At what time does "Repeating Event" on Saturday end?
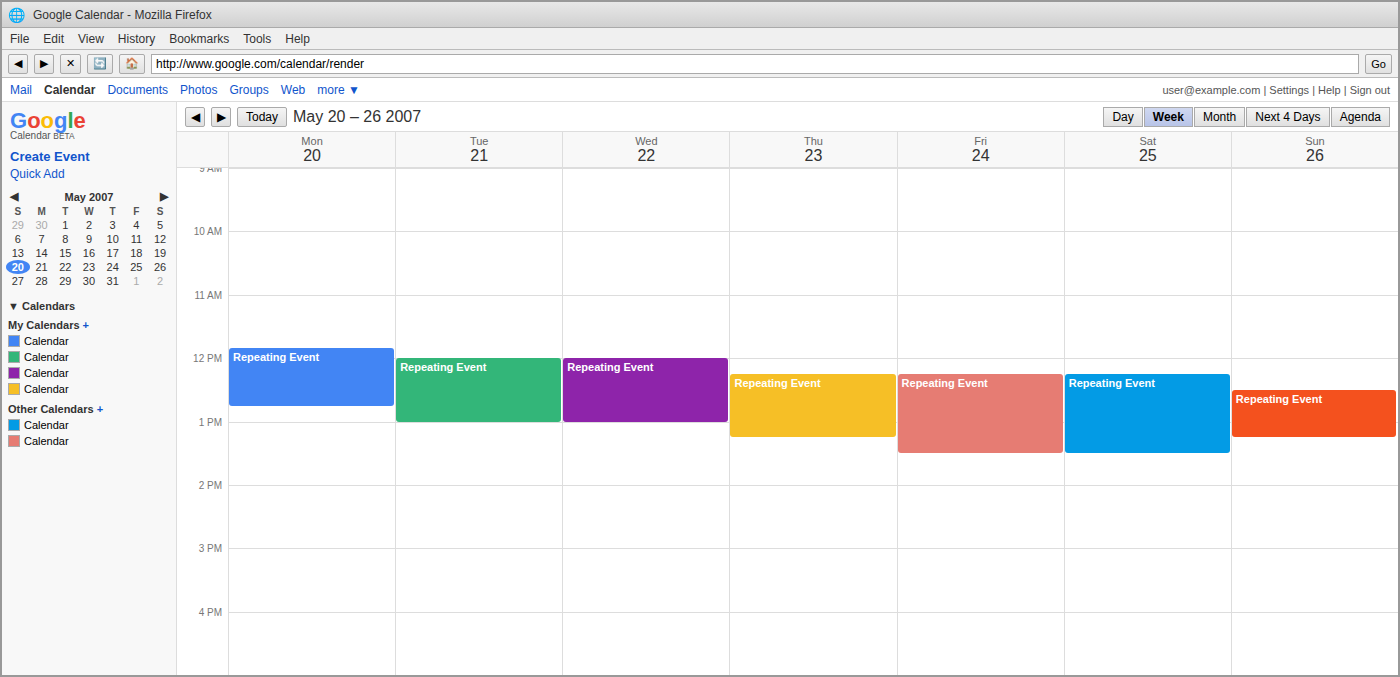
1:30 PM